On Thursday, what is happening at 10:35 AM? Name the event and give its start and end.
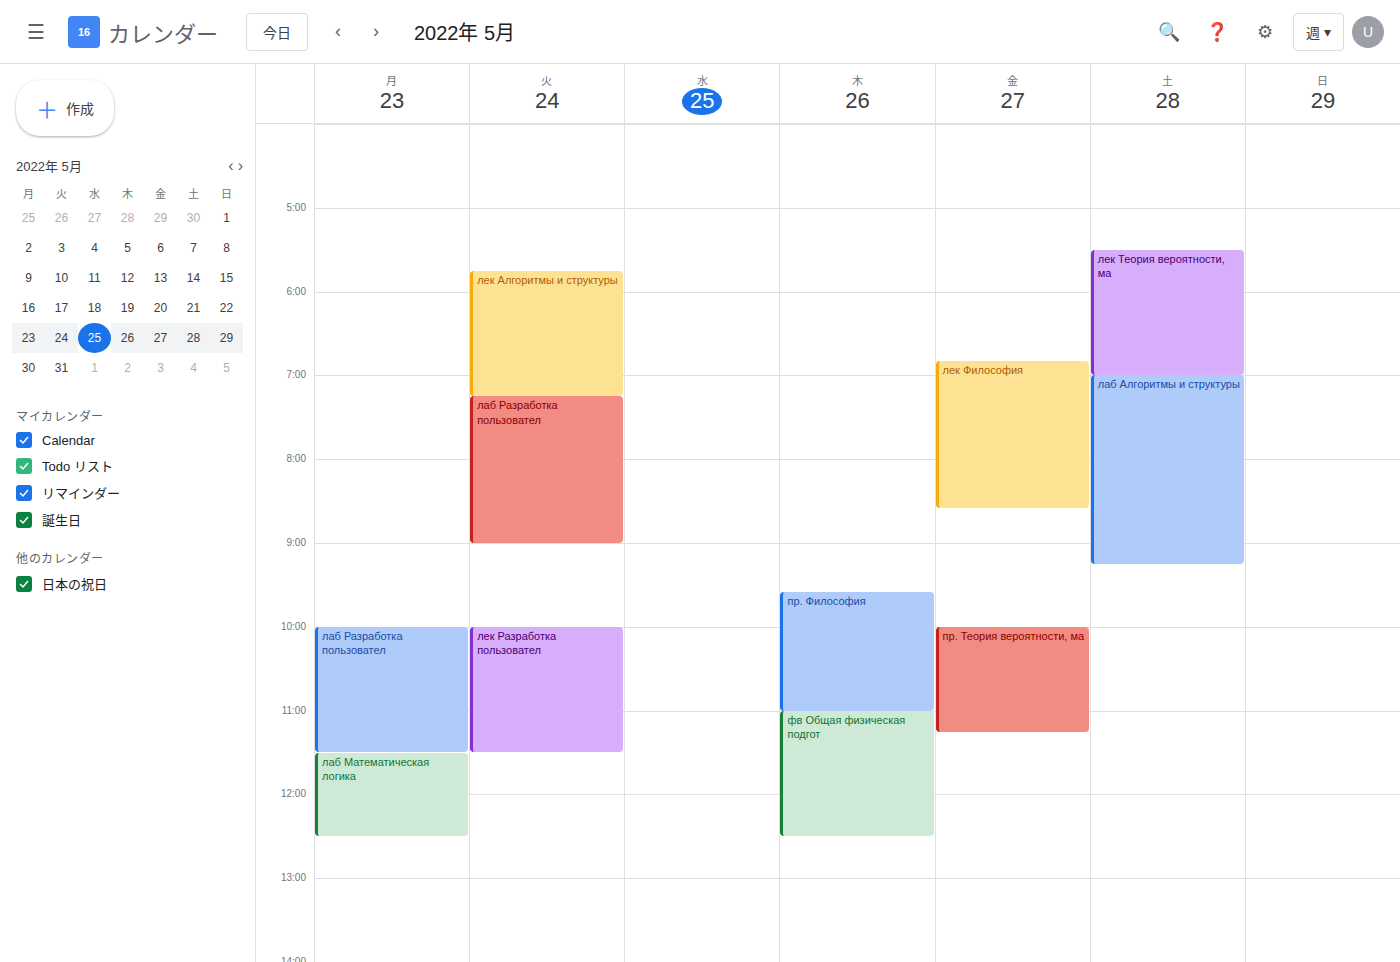
"пр. Философия", 9:35 AM to 11:00 AM